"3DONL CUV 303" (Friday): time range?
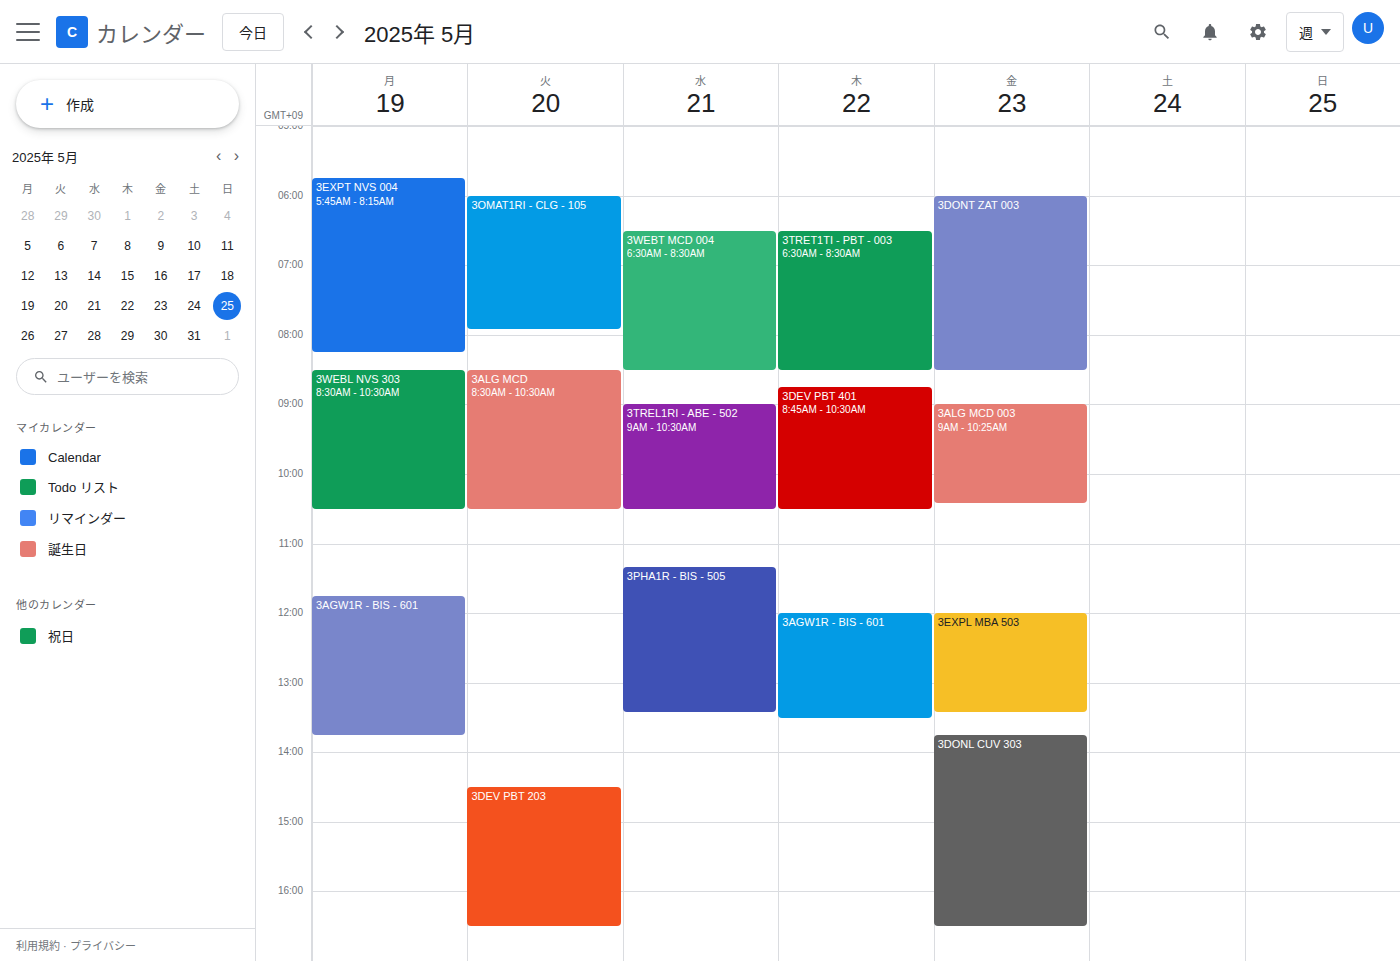
1:45 PM to 4:30 PM